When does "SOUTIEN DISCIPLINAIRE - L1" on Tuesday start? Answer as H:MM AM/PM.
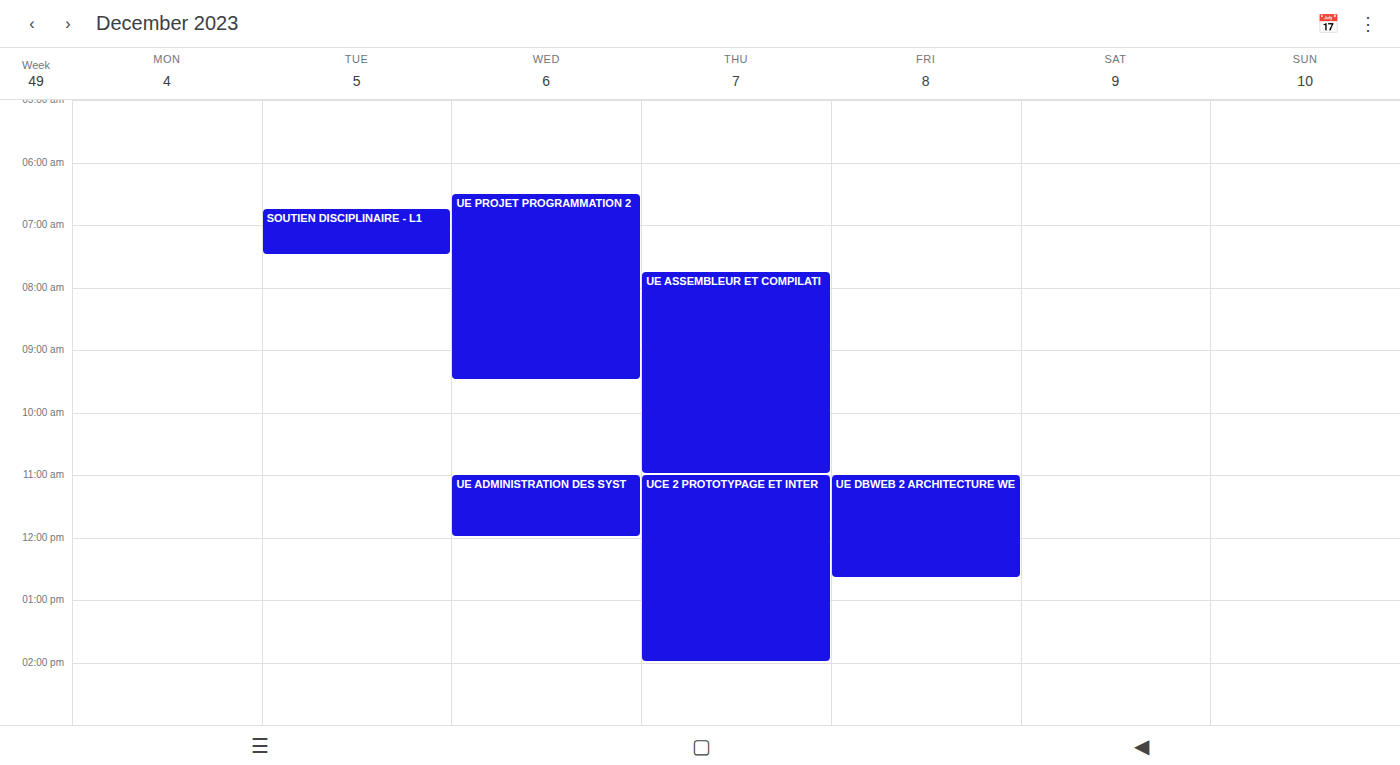
6:45 AM